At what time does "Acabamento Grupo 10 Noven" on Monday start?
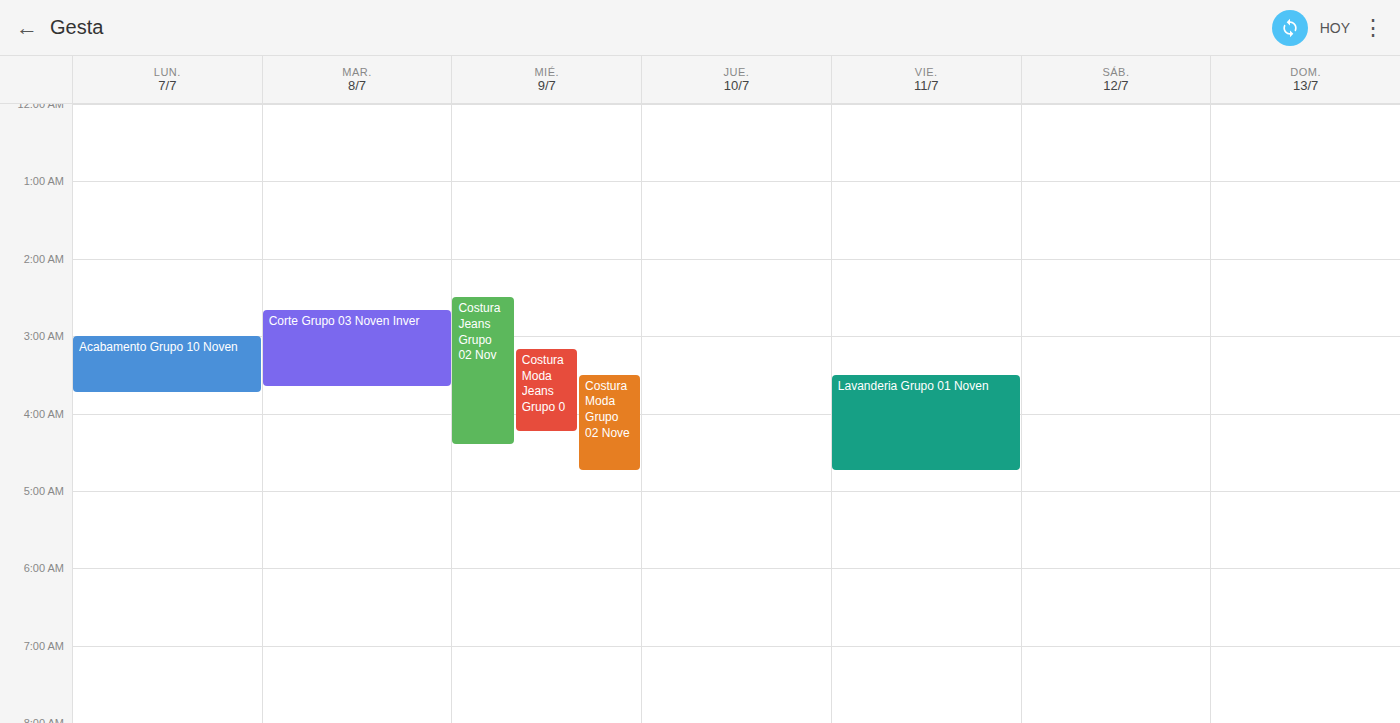
3:00 AM